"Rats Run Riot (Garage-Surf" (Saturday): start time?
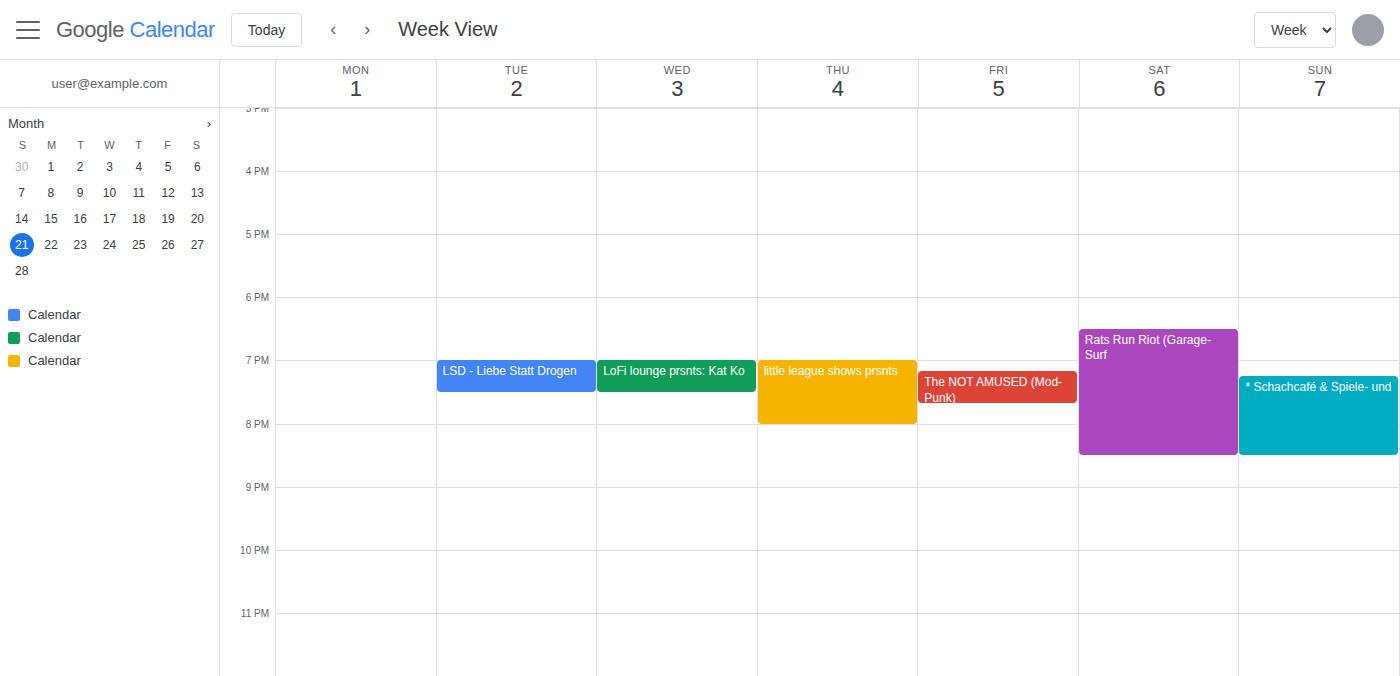
6:30 PM